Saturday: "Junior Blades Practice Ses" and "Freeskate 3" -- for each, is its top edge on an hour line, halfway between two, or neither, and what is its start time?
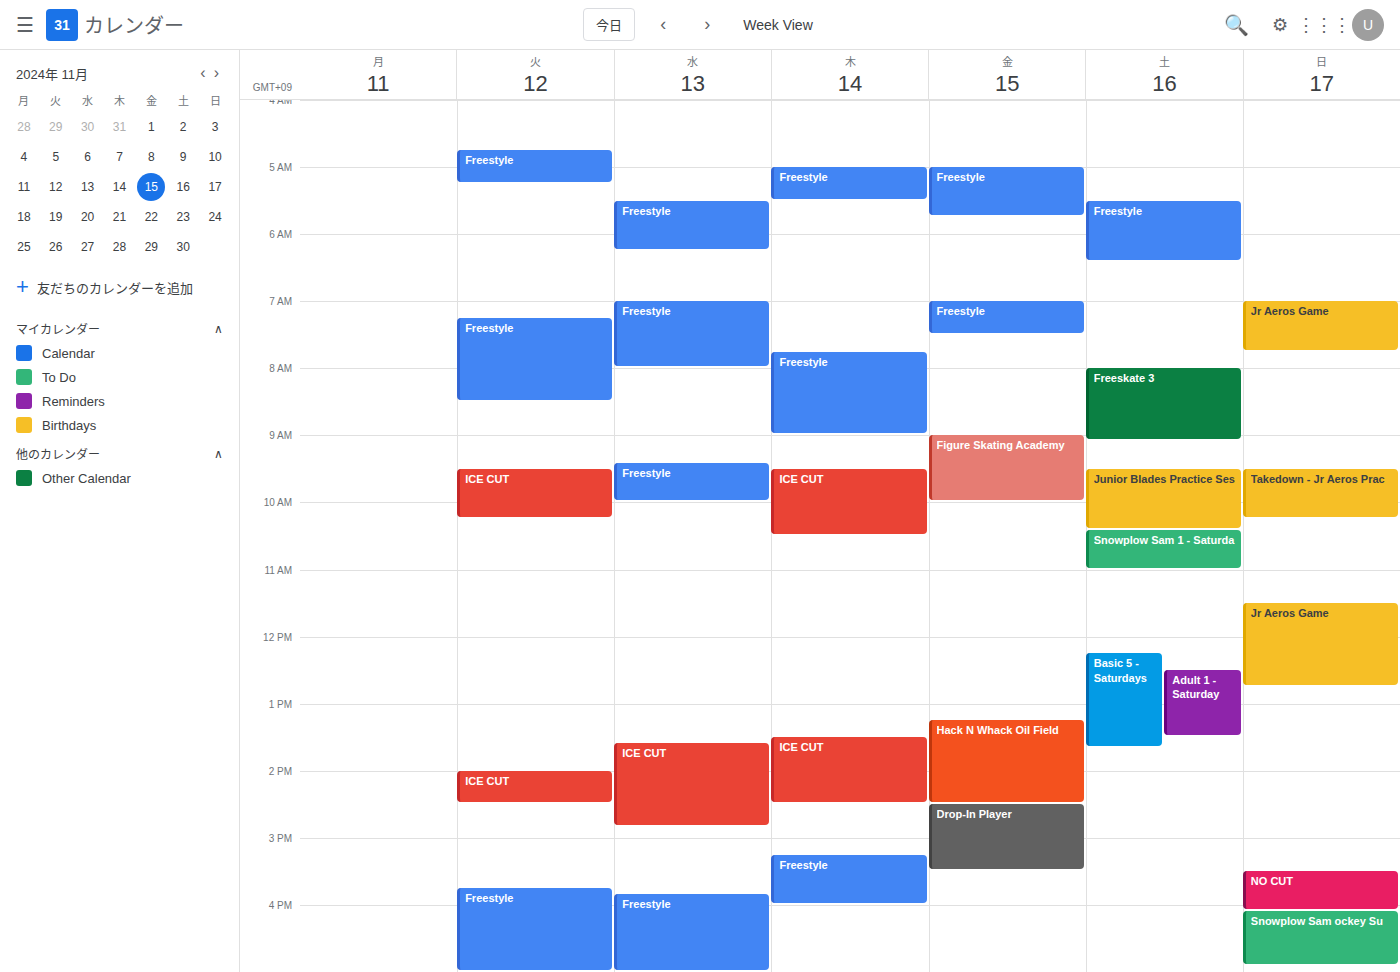
"Junior Blades Practice Ses": 09:30, halfway between the 09:00 and 10:00 lines. "Freeskate 3": 08:00, exactly on the 08:00 line.